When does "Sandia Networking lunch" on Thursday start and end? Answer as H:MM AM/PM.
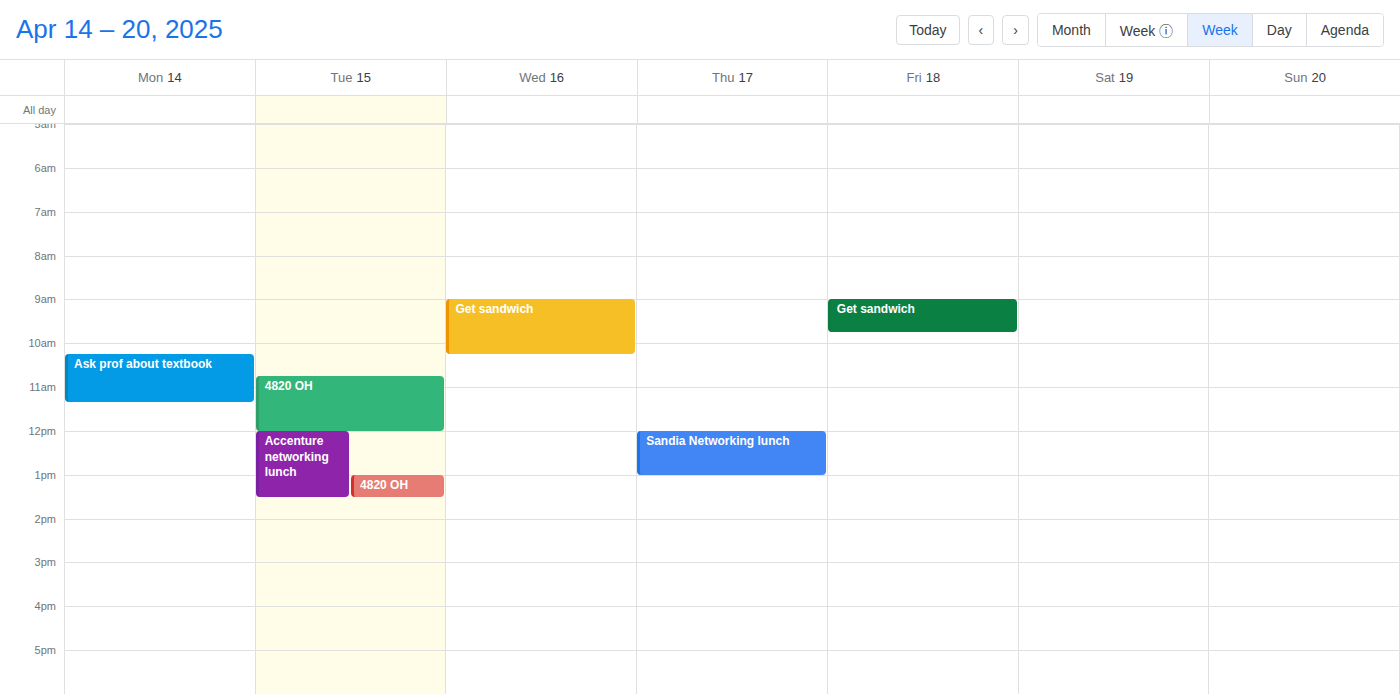
12:00 PM to 1:00 PM